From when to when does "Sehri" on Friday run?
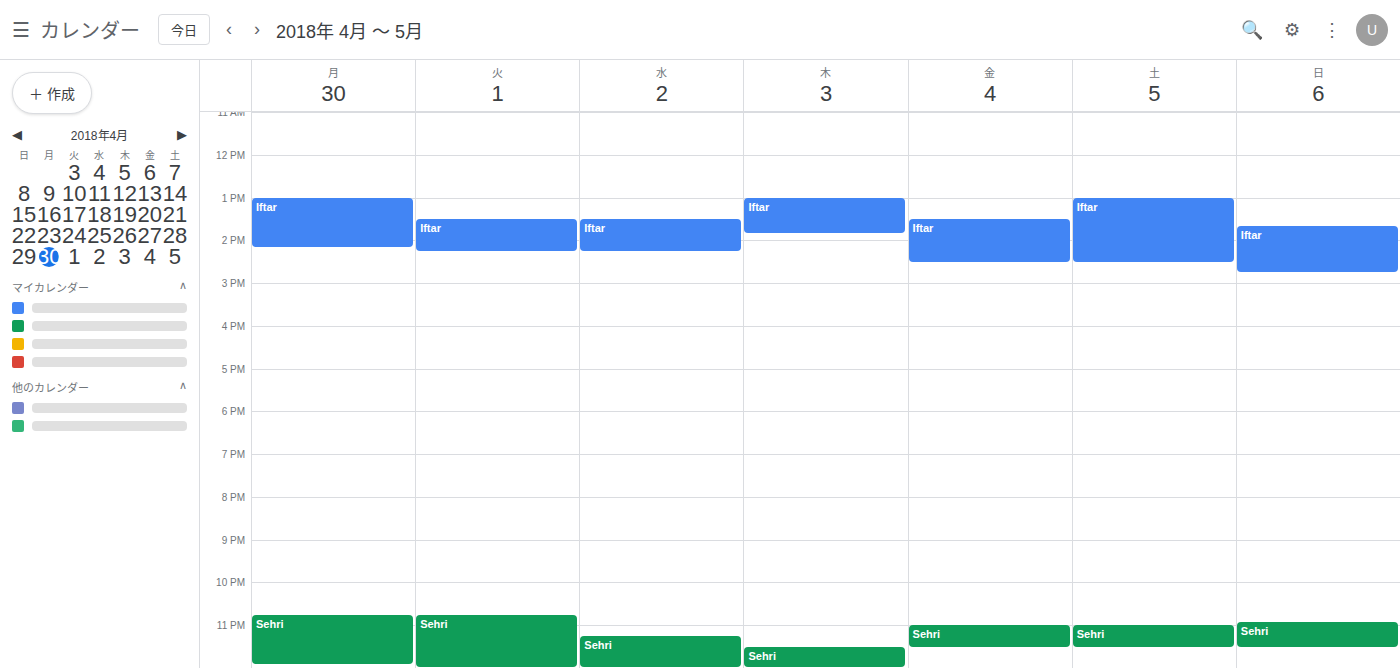
11:00 PM to 11:30 PM